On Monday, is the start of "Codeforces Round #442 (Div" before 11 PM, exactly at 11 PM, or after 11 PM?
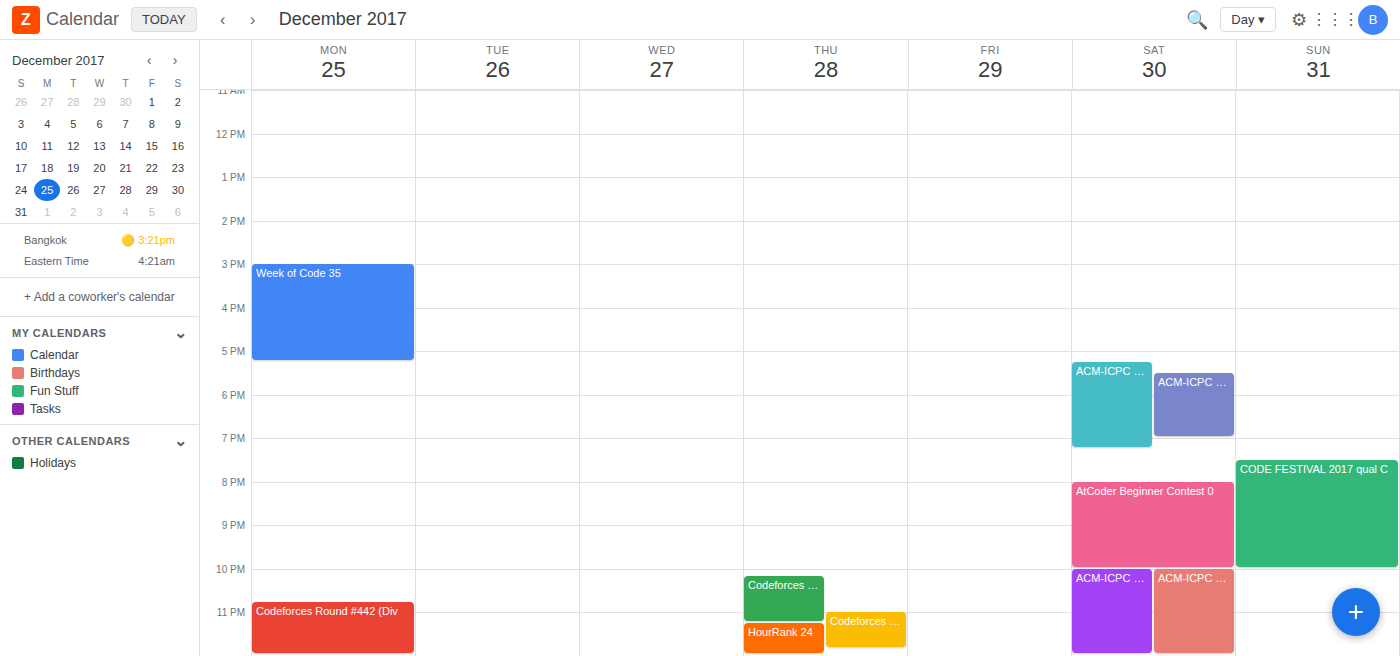
10:45 PM -- before 11 PM, 15 minutes above the 11 PM line.